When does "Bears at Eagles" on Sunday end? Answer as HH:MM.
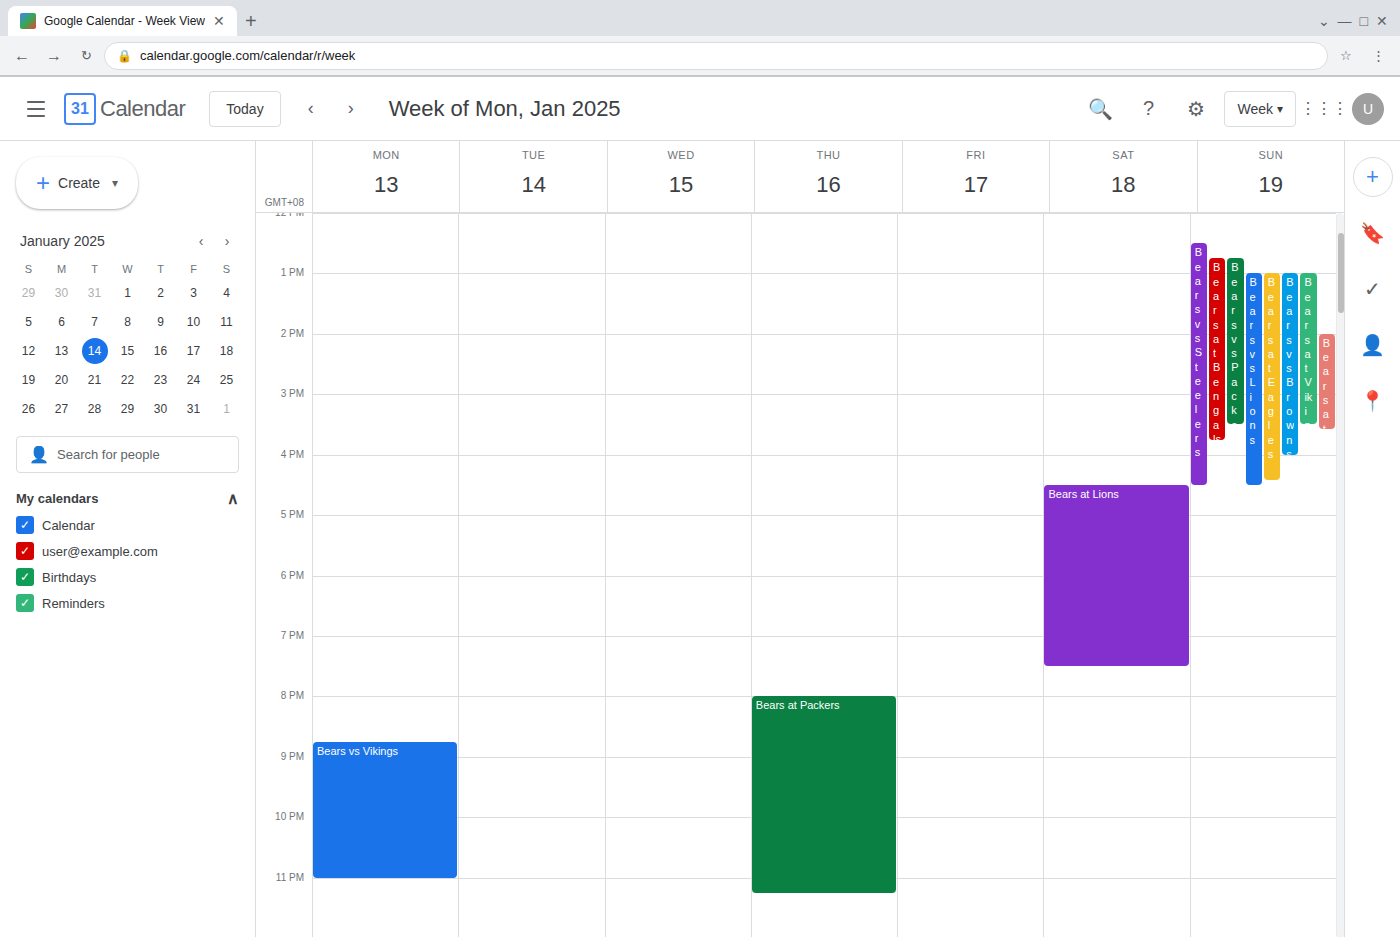
16:25